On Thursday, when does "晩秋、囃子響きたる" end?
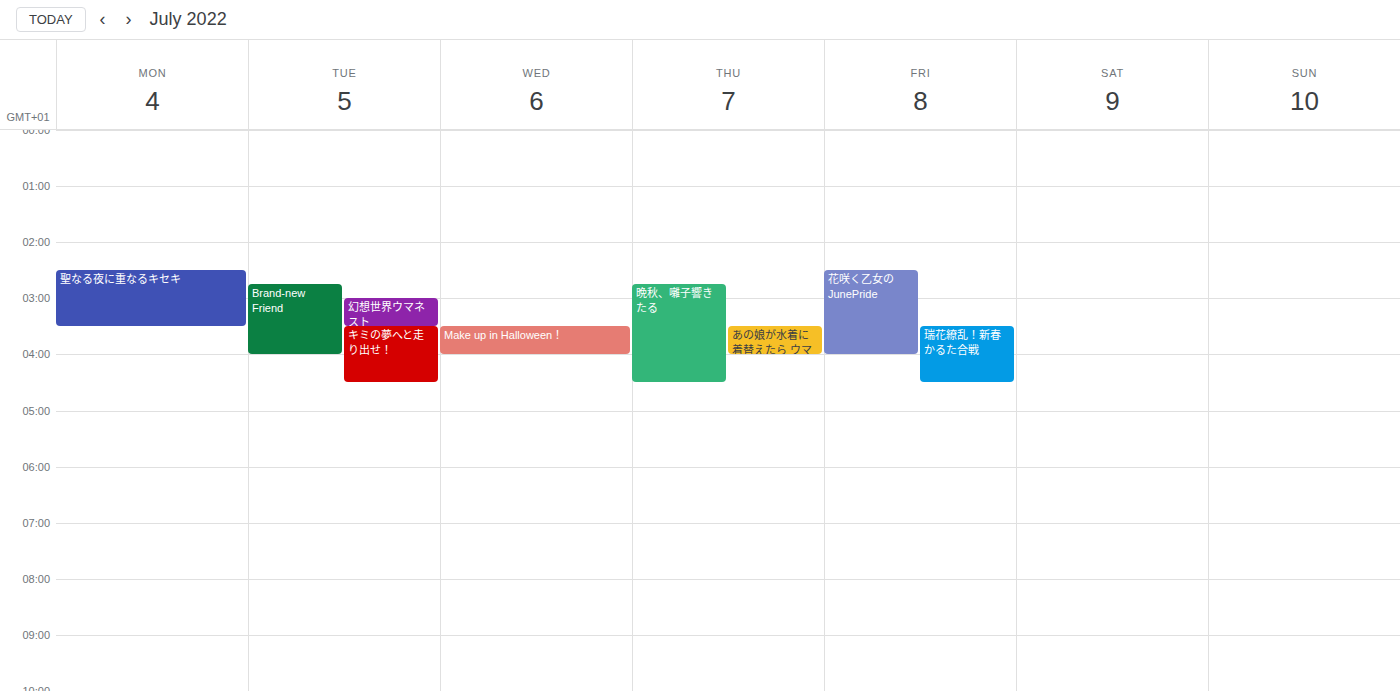
04:30